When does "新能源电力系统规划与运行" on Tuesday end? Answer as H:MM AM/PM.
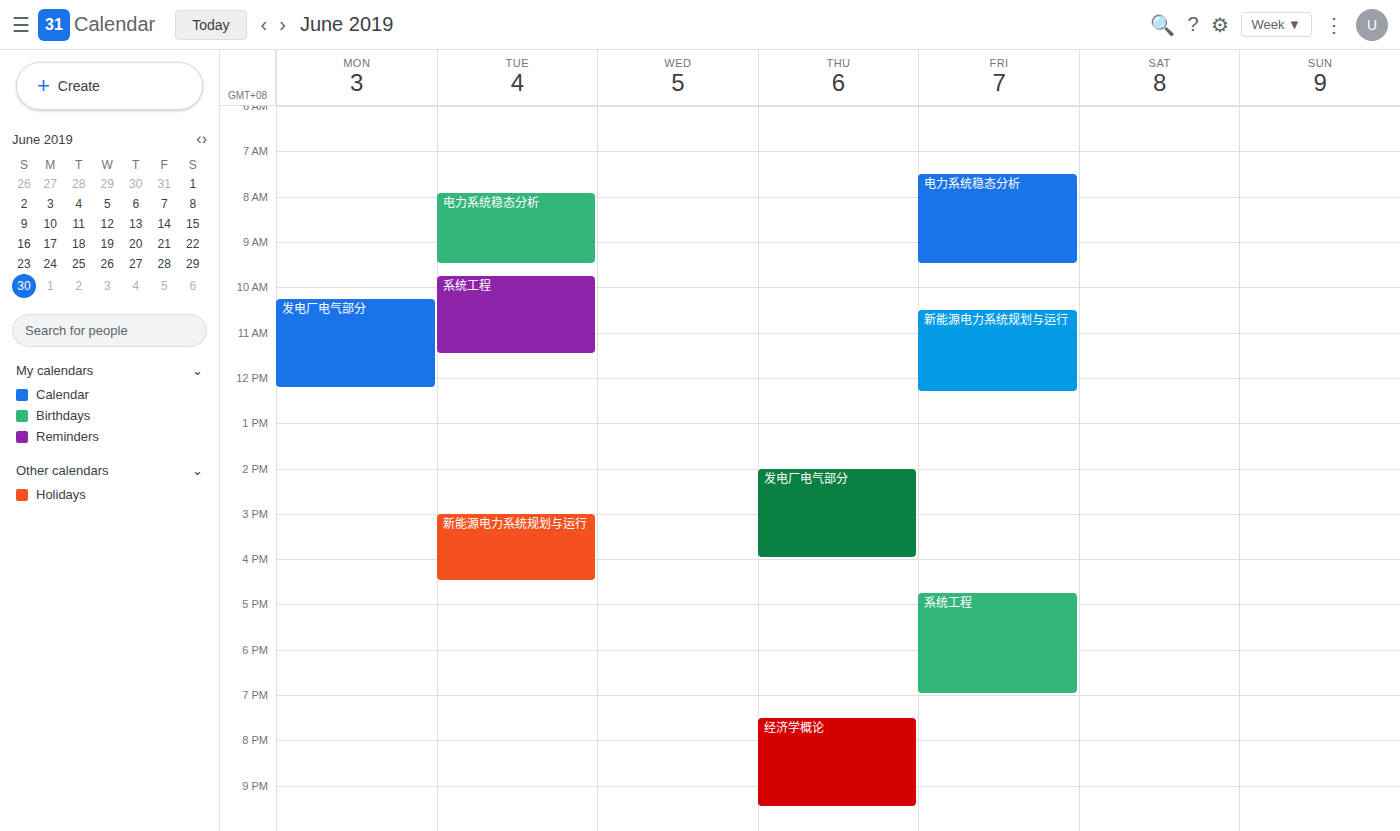
4:30 PM